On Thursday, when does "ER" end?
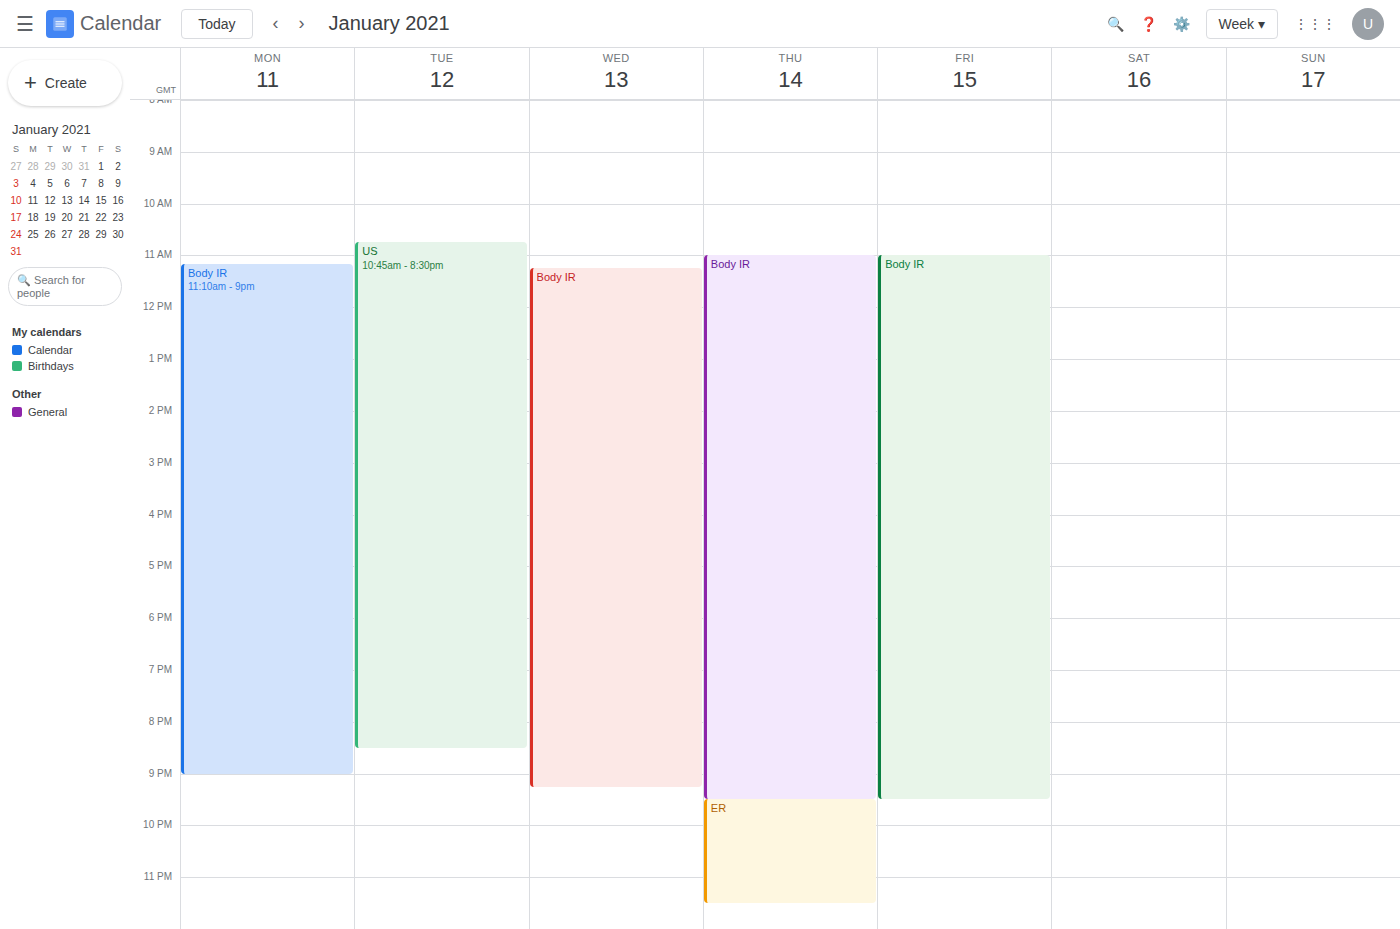
11:30 PM